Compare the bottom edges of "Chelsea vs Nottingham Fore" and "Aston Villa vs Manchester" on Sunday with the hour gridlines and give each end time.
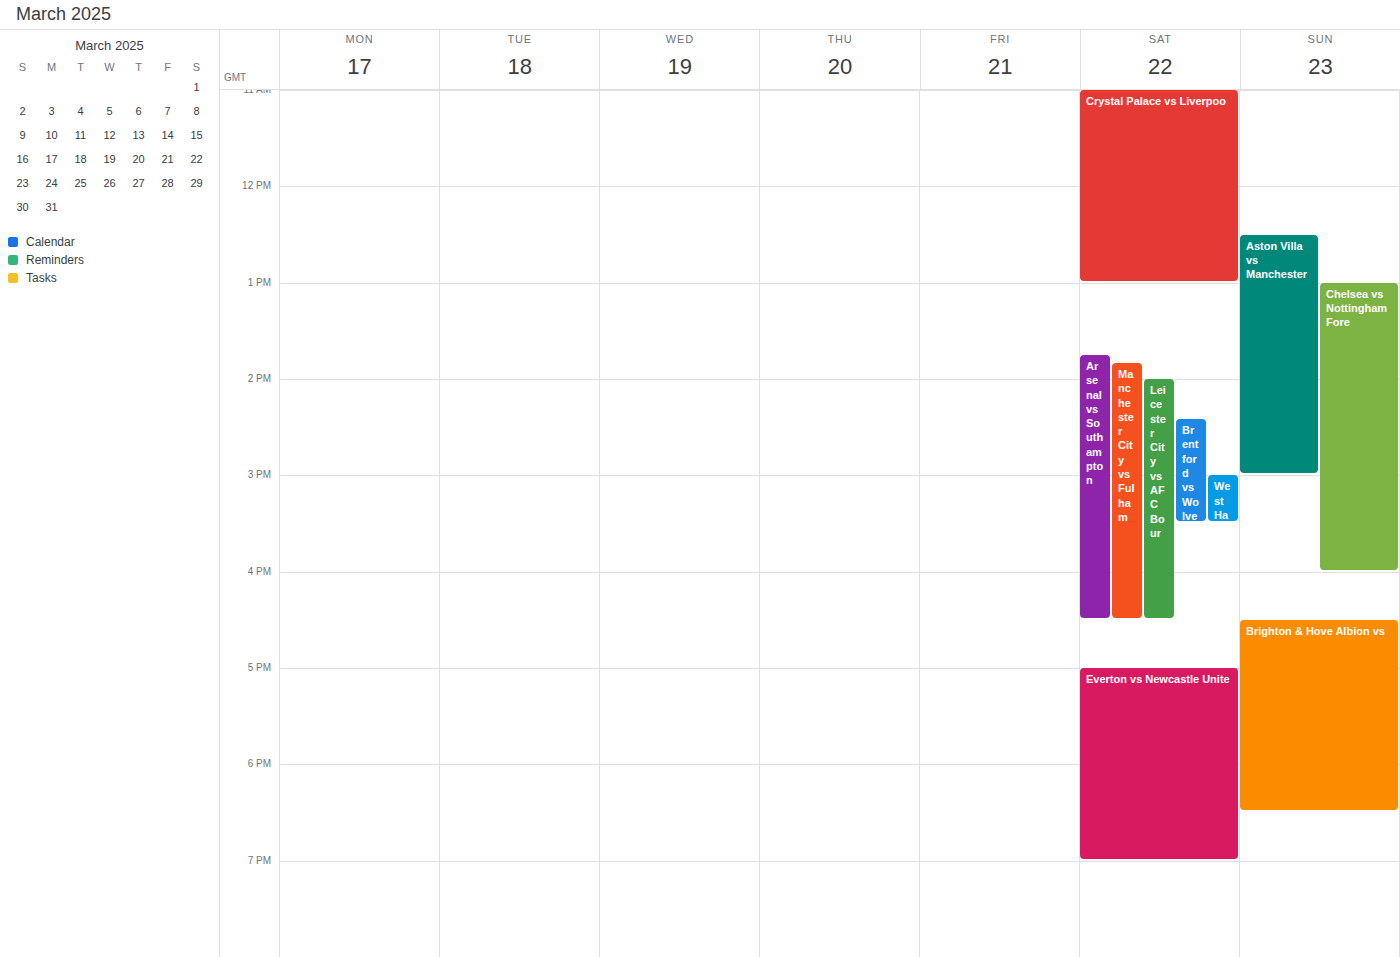
"Chelsea vs Nottingham Fore": 16:00, exactly on the 16:00 line. "Aston Villa vs Manchester": 15:00, exactly on the 15:00 line.